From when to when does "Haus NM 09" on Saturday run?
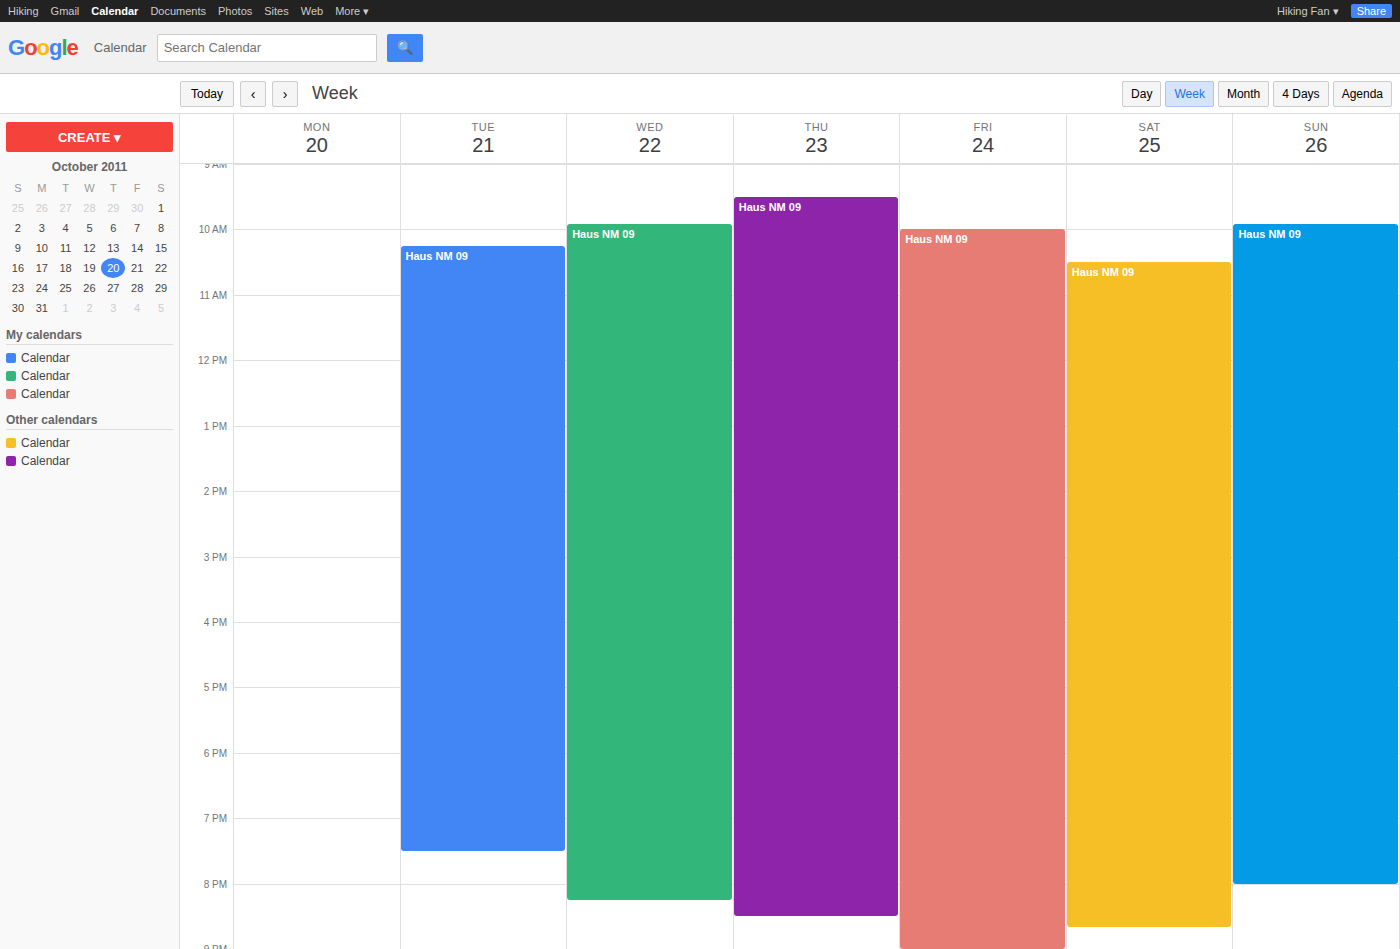
10:30 AM to 8:40 PM